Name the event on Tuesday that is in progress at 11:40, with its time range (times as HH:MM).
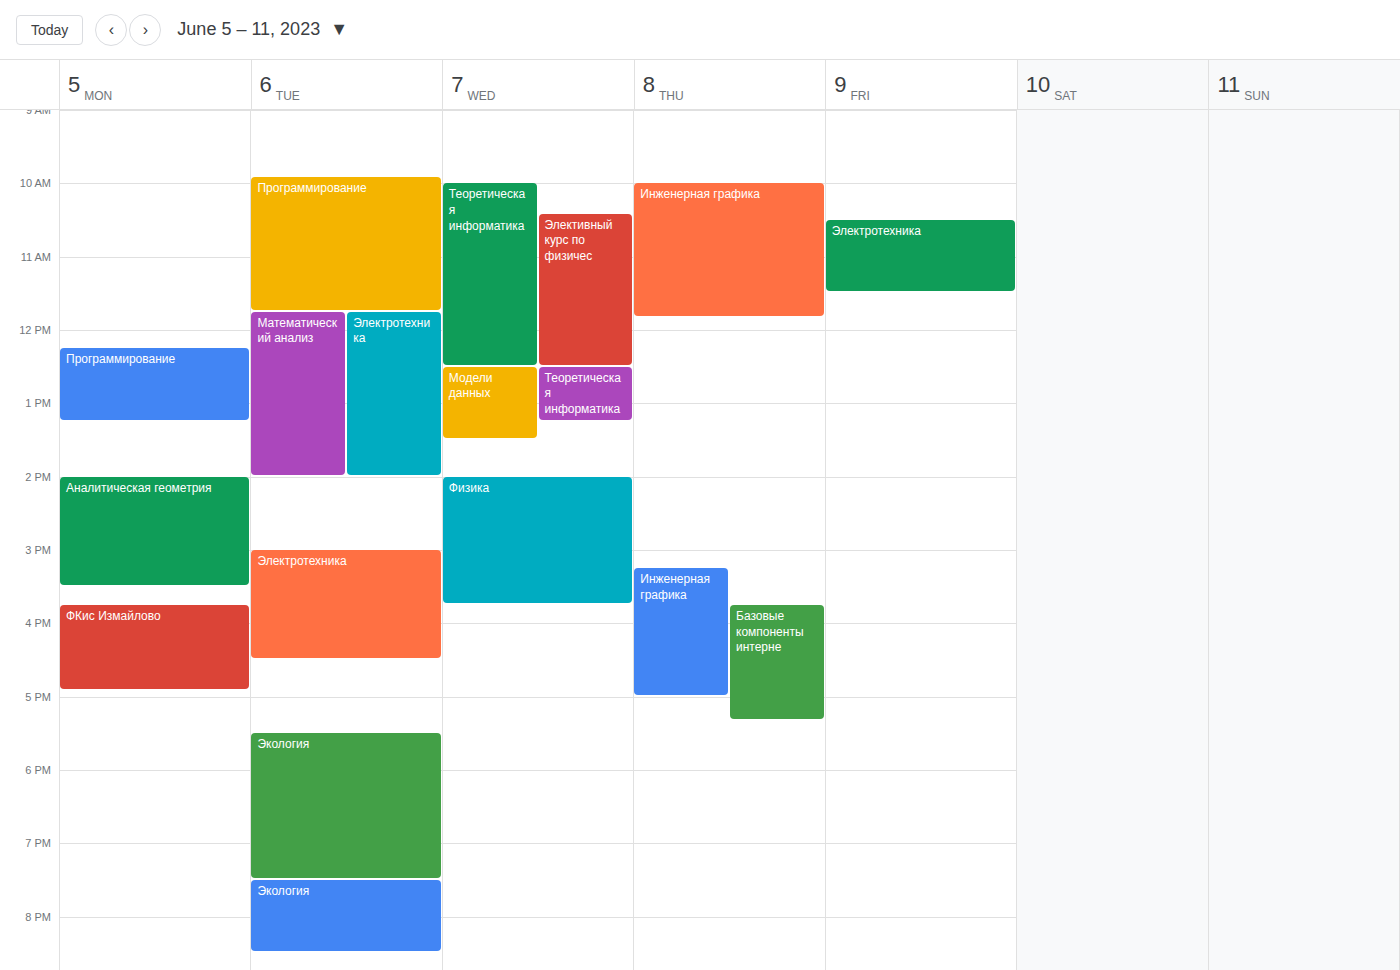
"Программирование", 09:55 to 11:45